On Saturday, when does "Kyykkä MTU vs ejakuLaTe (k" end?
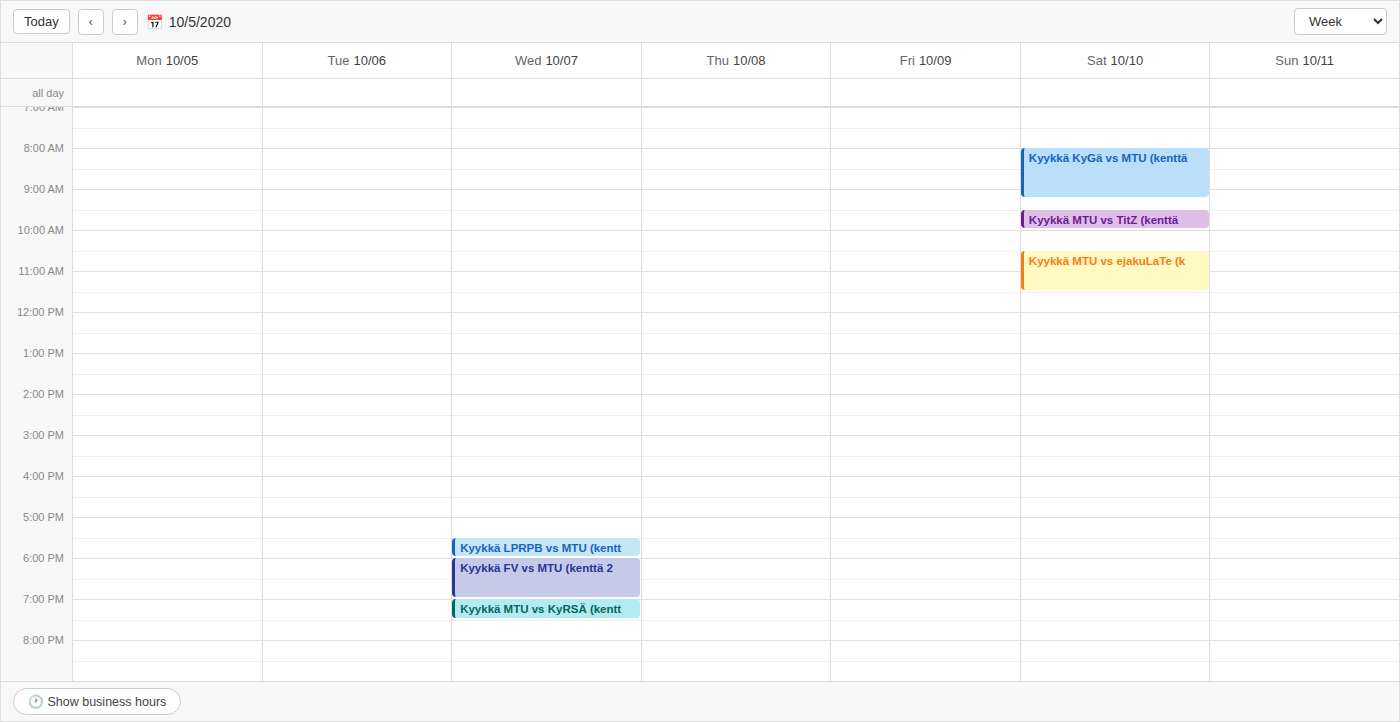
11:30 AM